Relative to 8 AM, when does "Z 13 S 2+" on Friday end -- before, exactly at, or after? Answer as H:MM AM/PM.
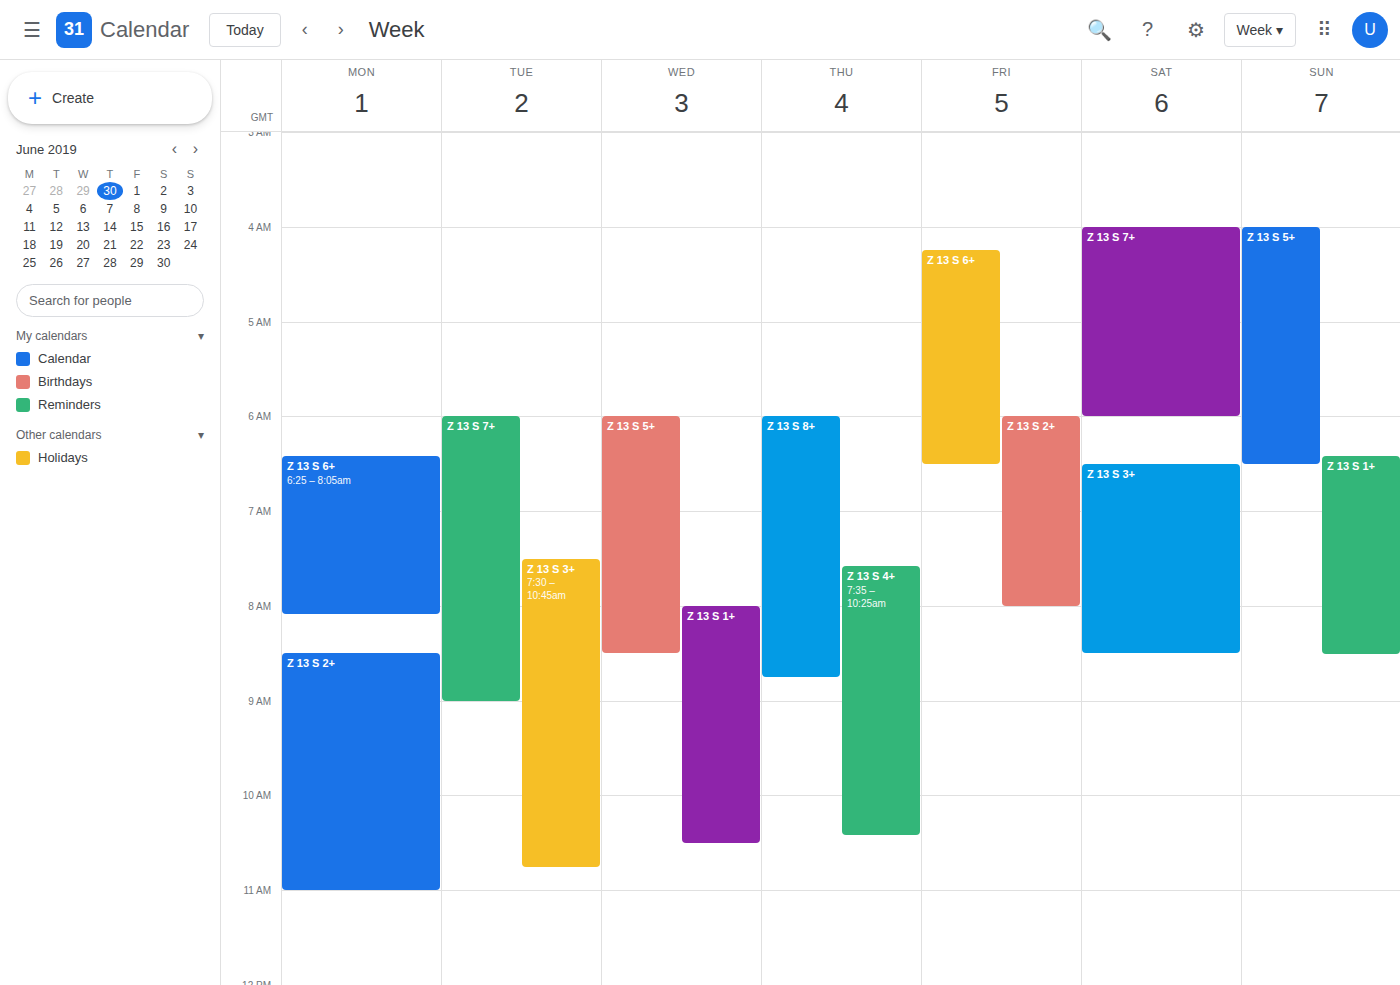
8:00 AM -- exactly at 8 AM, on the 8 AM line.